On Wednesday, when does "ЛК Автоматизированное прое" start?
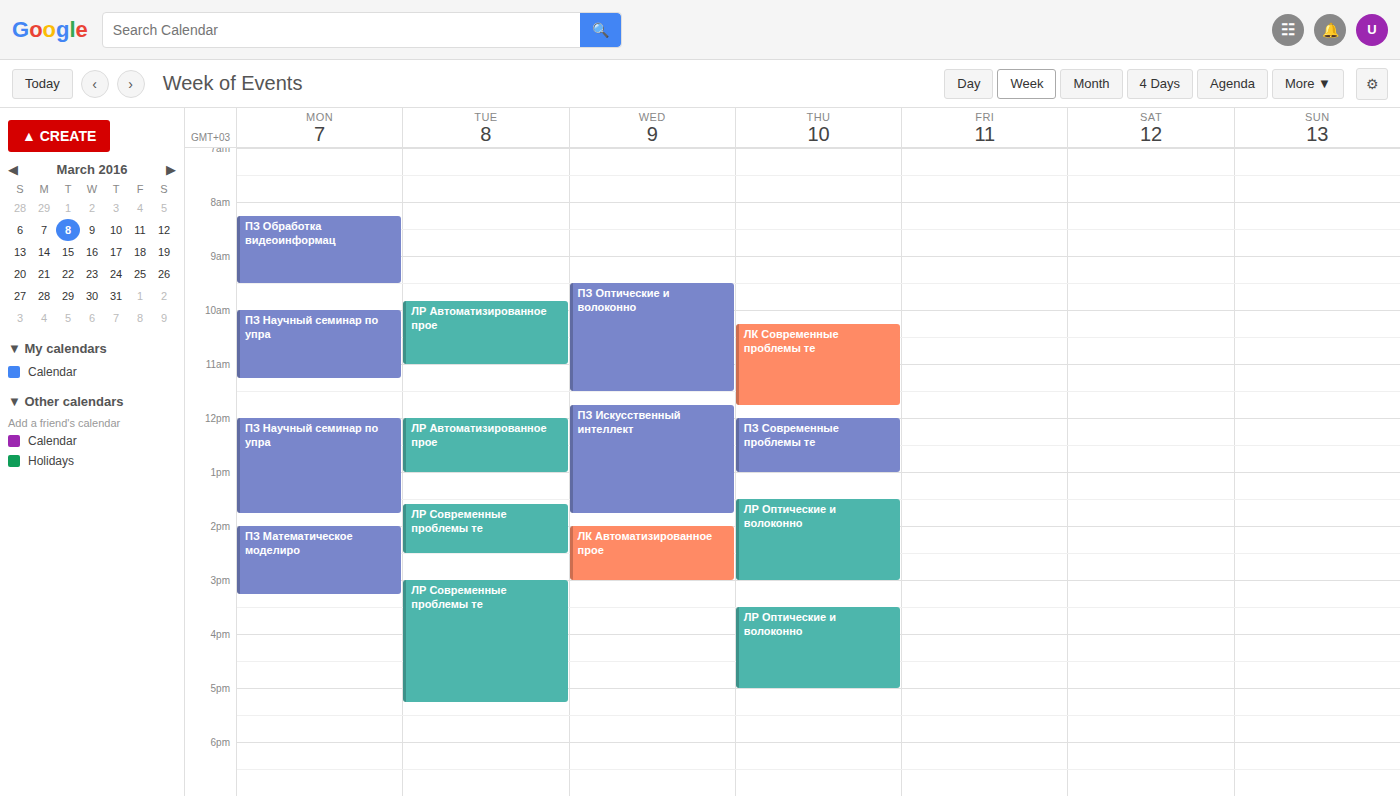
2:00 PM